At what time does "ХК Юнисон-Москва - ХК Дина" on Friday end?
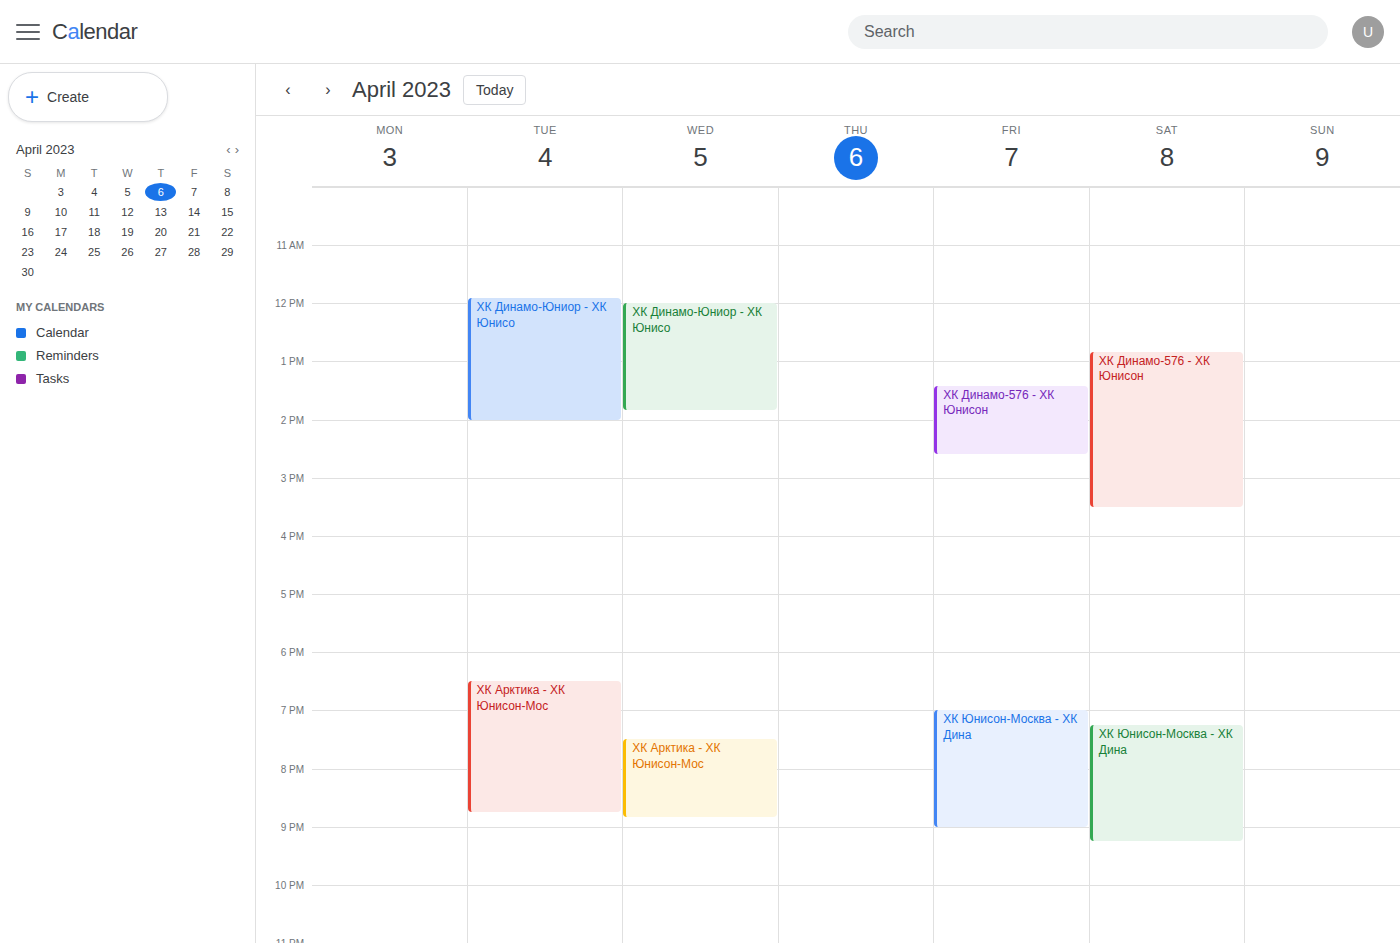
9:00 PM